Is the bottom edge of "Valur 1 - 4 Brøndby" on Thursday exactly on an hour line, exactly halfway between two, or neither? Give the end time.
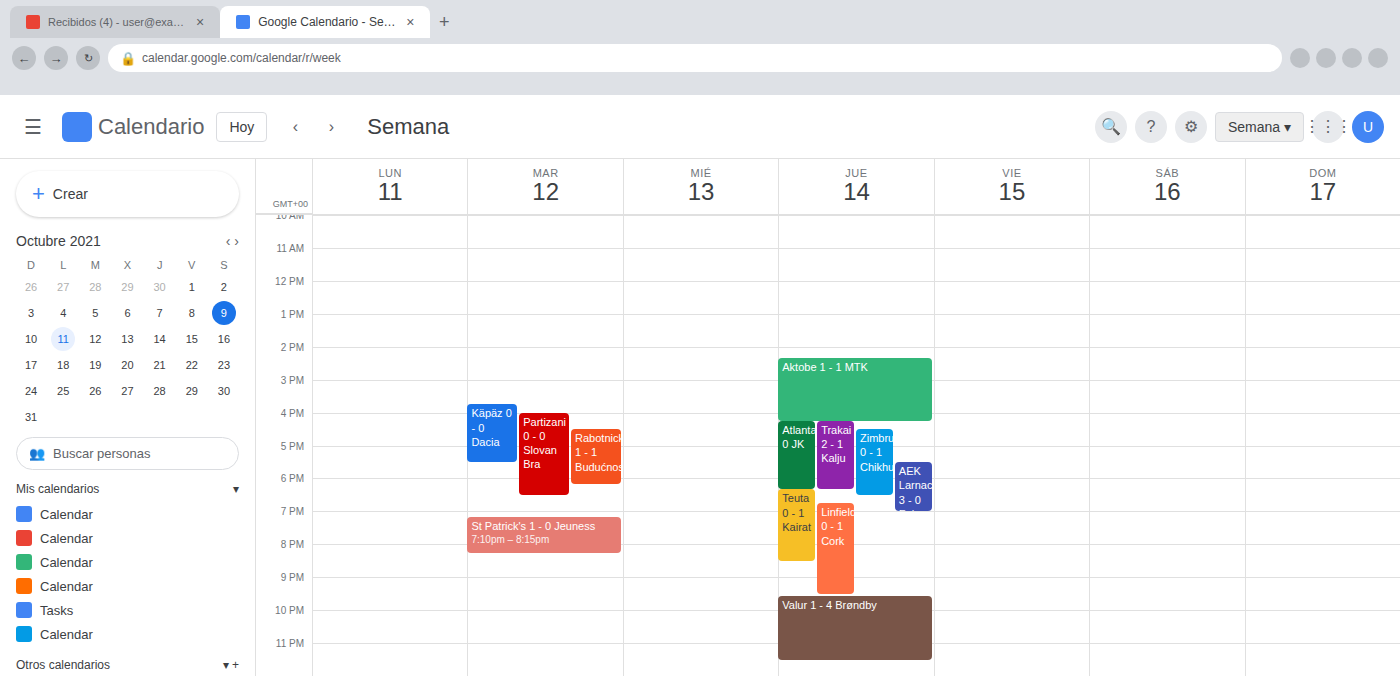
11:30 PM -- halfway between the 11 PM and 12 AM lines.